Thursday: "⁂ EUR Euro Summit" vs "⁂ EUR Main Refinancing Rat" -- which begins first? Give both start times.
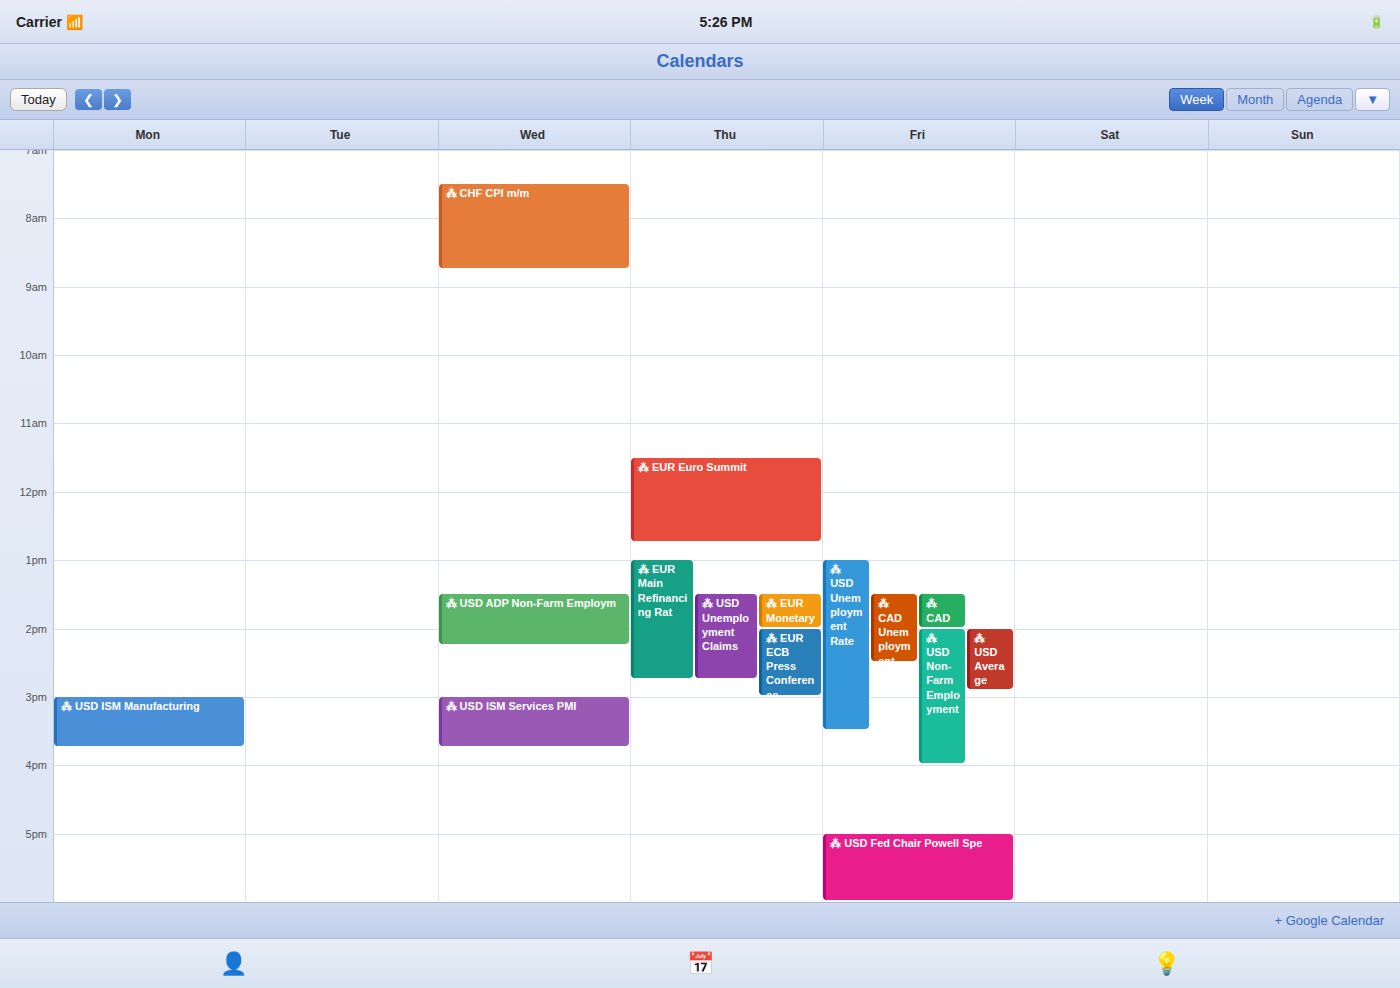
"⁂ EUR Euro Summit" 11:30; "⁂ EUR Main Refinancing Rat" 13:00.